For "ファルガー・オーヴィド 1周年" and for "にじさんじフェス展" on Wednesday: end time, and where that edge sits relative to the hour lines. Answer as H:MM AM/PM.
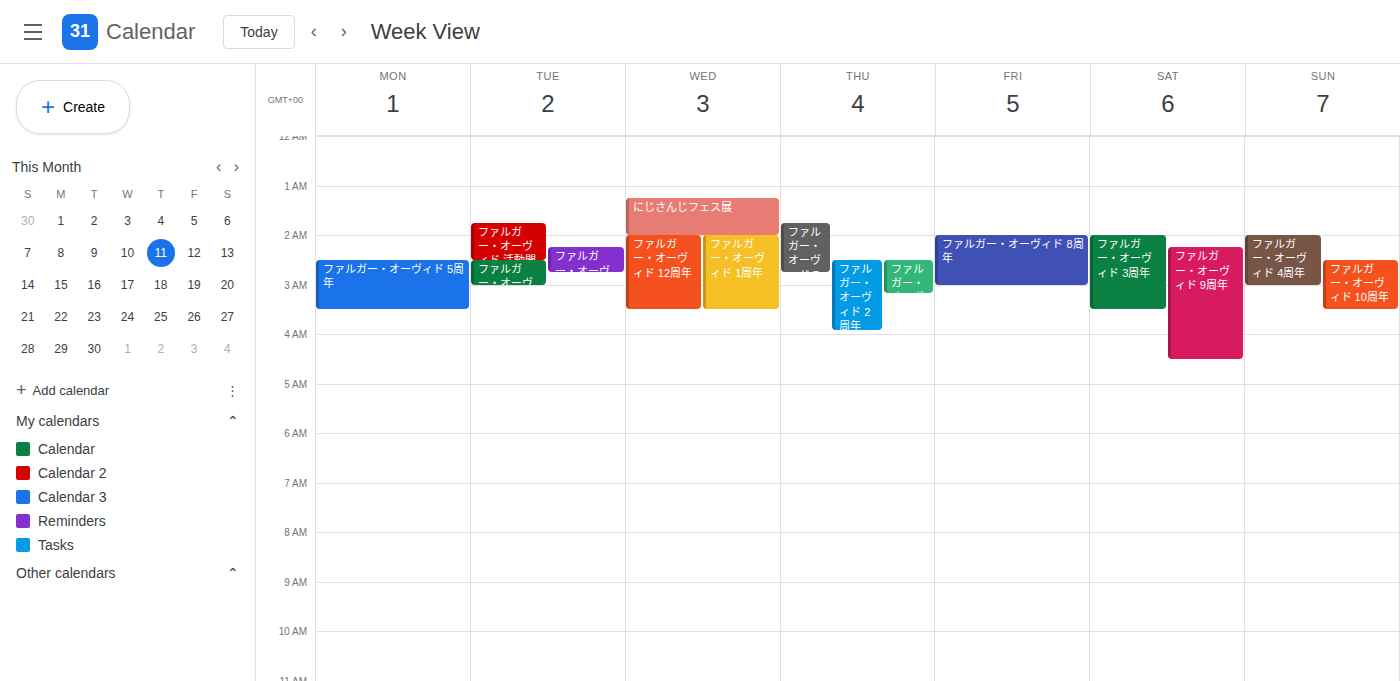
"ファルガー・オーヴィド 1周年": 3:30 AM, halfway between the 3 AM and 4 AM lines. "にじさんじフェス展": 2:00 AM, exactly on the 2 AM line.